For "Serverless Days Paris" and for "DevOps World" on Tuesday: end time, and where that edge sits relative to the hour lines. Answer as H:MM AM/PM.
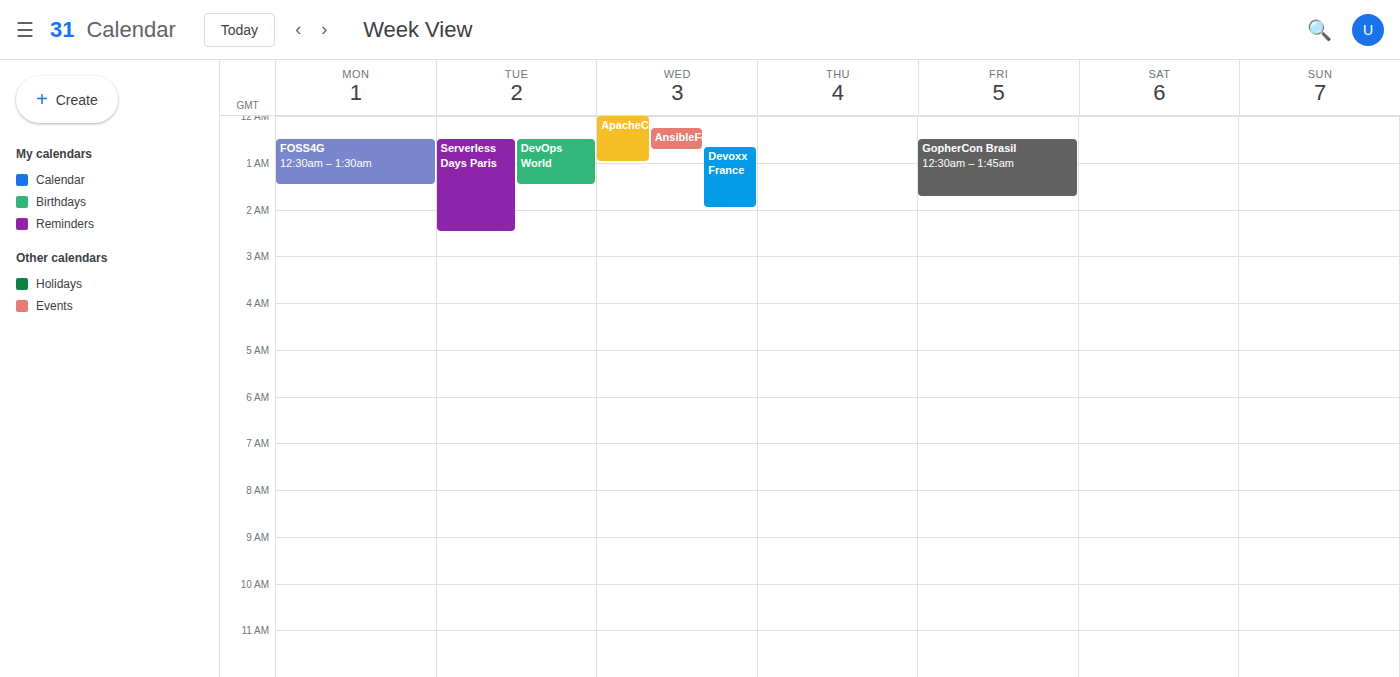
"Serverless Days Paris": 2:30 AM, halfway between the 2 AM and 3 AM lines. "DevOps World": 1:30 AM, halfway between the 1 AM and 2 AM lines.